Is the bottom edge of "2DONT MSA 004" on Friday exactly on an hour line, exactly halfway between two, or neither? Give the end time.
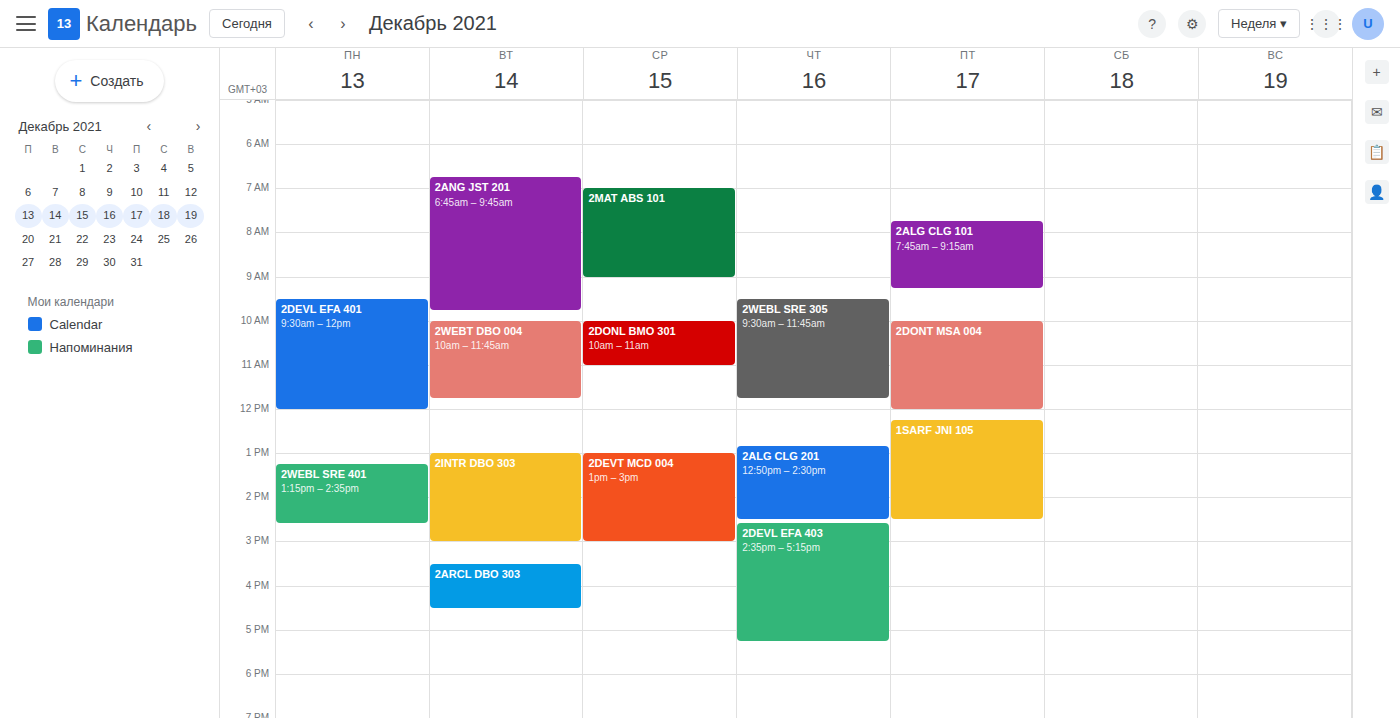
12:00 PM -- exactly on the 12 PM line.